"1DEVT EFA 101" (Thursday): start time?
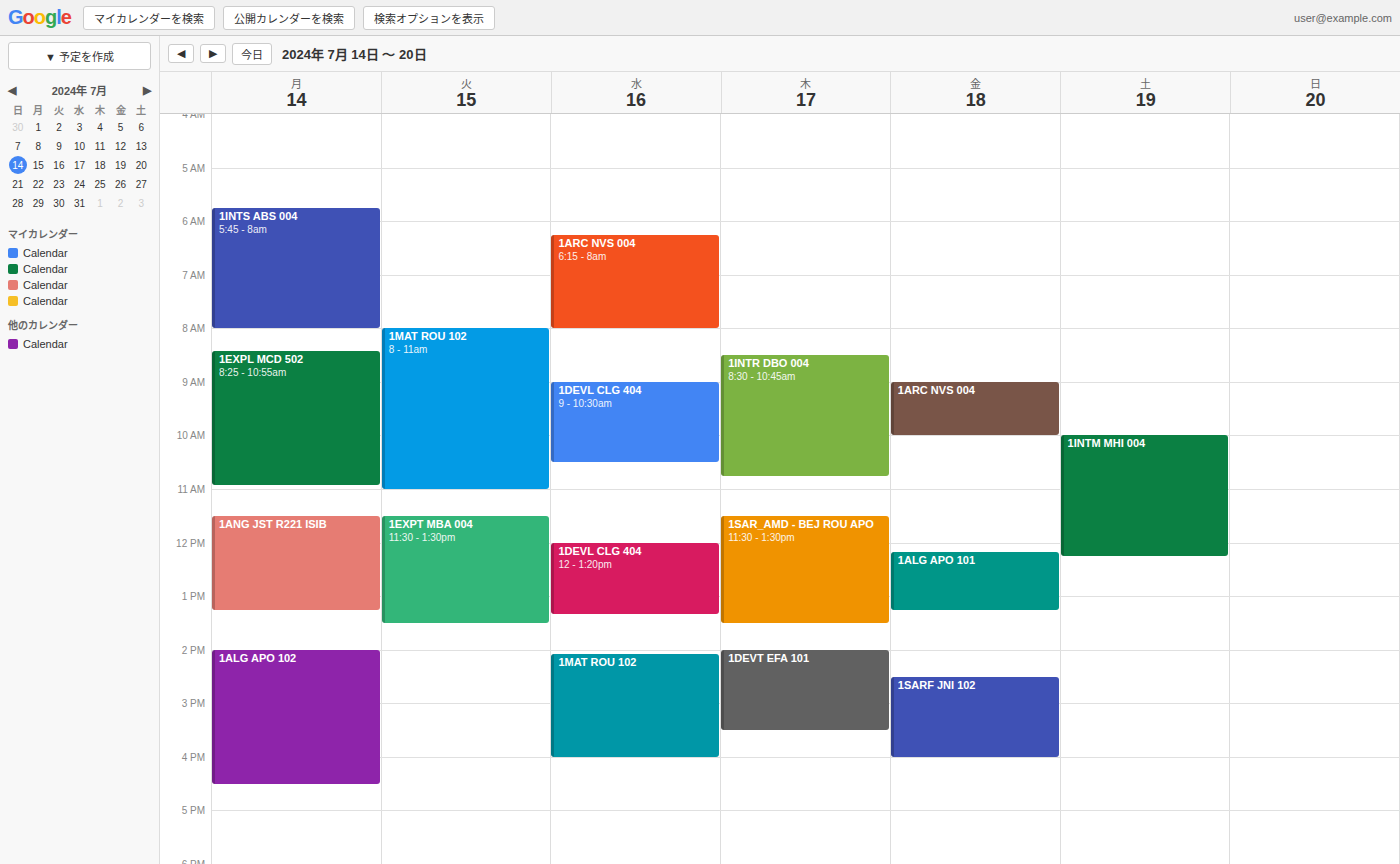
2:00 PM